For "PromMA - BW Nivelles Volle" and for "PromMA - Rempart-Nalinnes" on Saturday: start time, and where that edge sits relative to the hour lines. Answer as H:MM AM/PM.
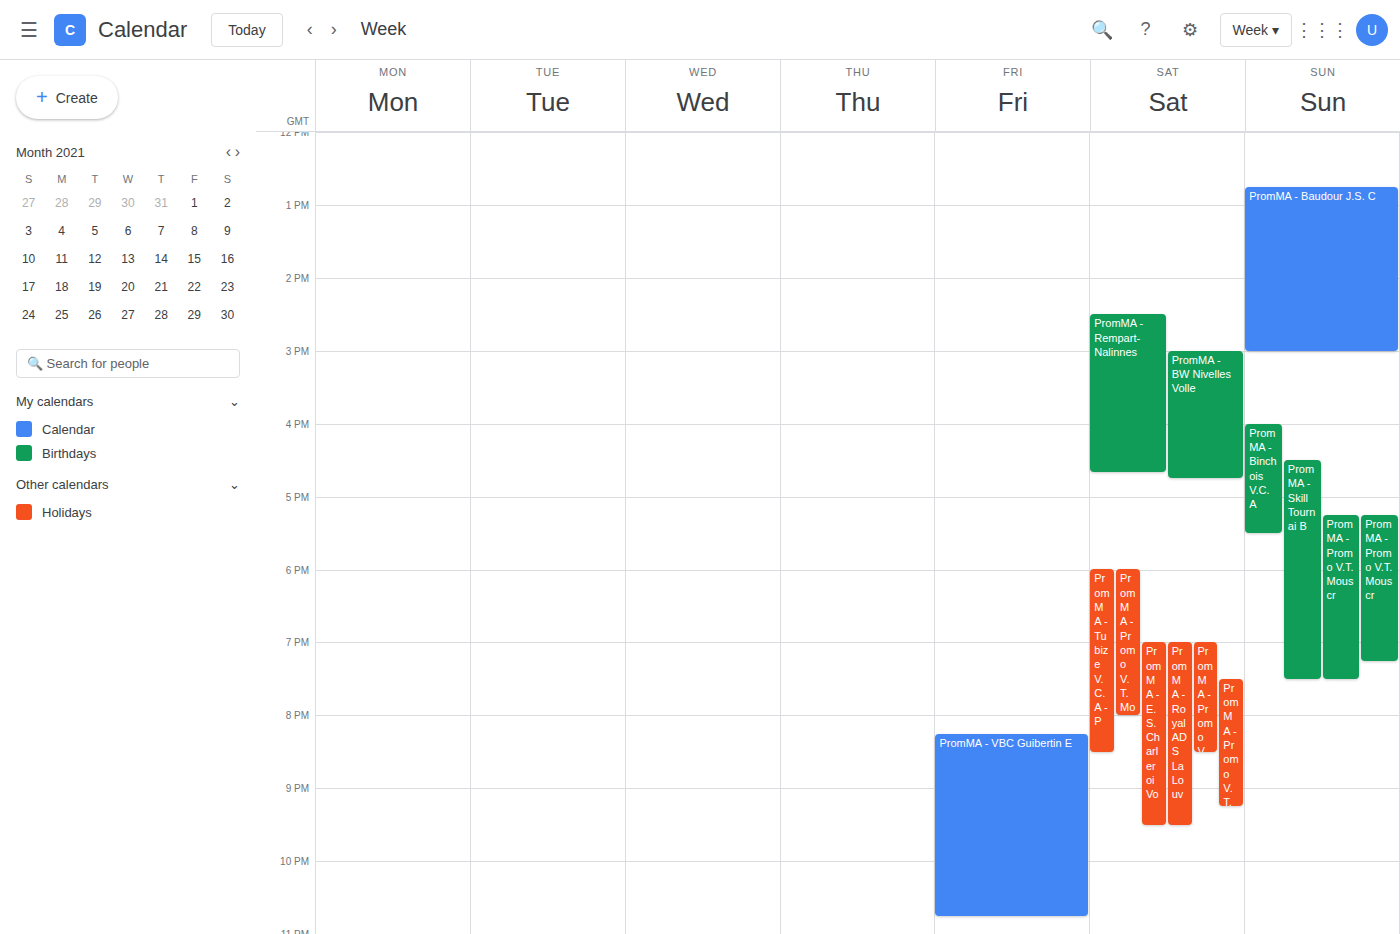
"PromMA - BW Nivelles Volle": 3:00 PM, exactly on the 3 PM line. "PromMA - Rempart-Nalinnes": 2:30 PM, halfway between the 2 PM and 3 PM lines.